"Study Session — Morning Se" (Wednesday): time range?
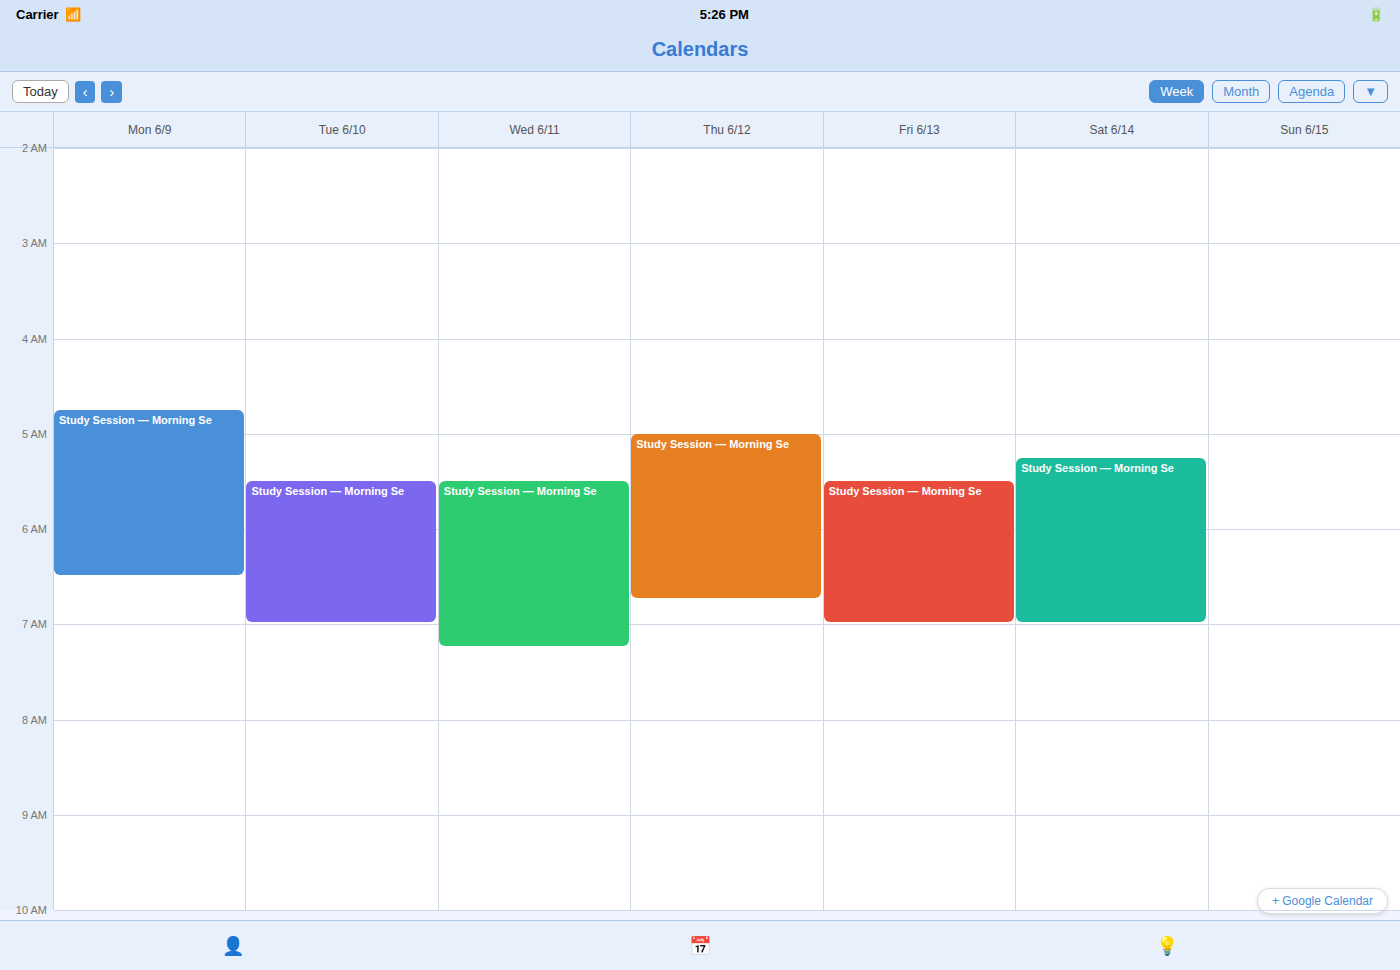
5:30 AM to 7:15 AM